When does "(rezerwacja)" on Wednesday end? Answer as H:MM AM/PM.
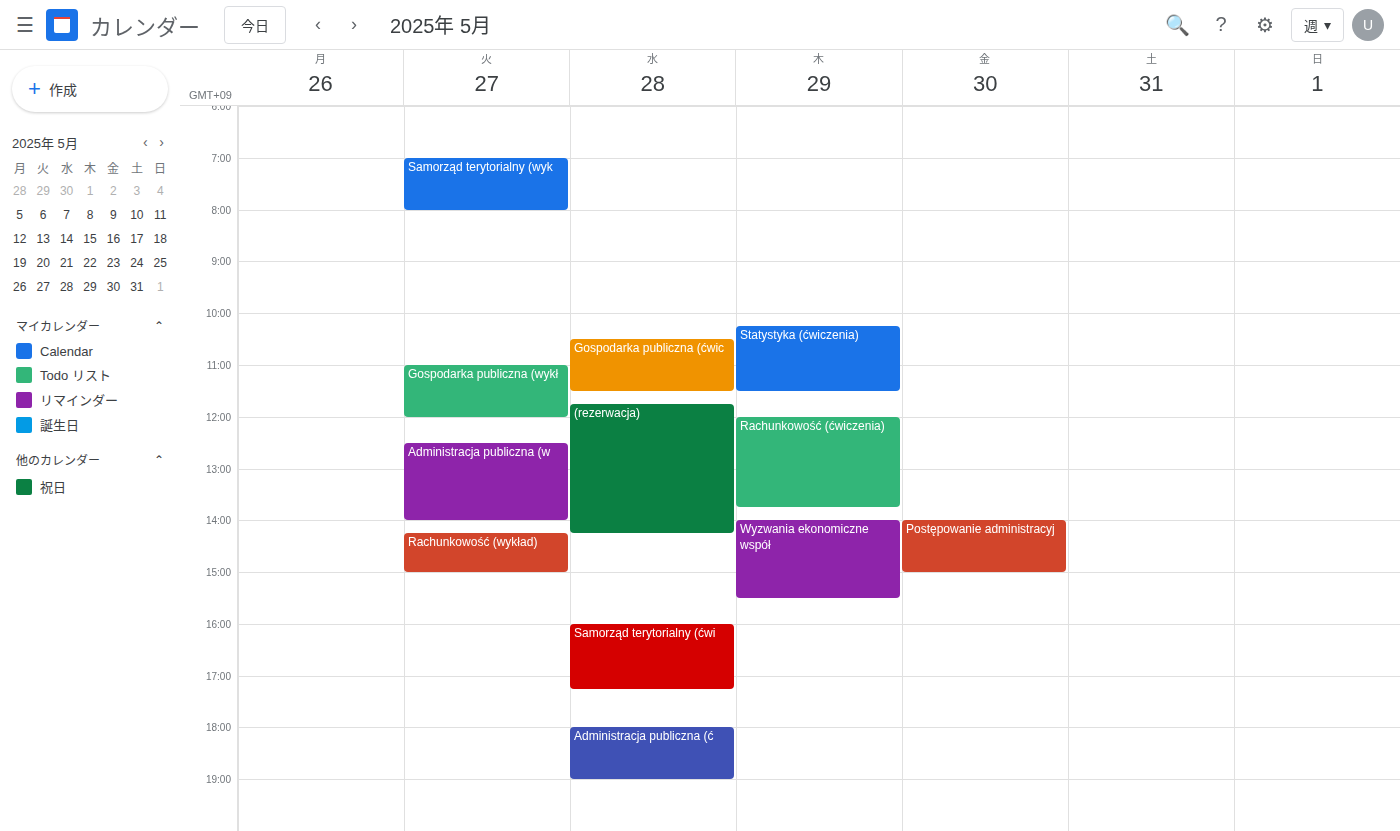
2:15 PM